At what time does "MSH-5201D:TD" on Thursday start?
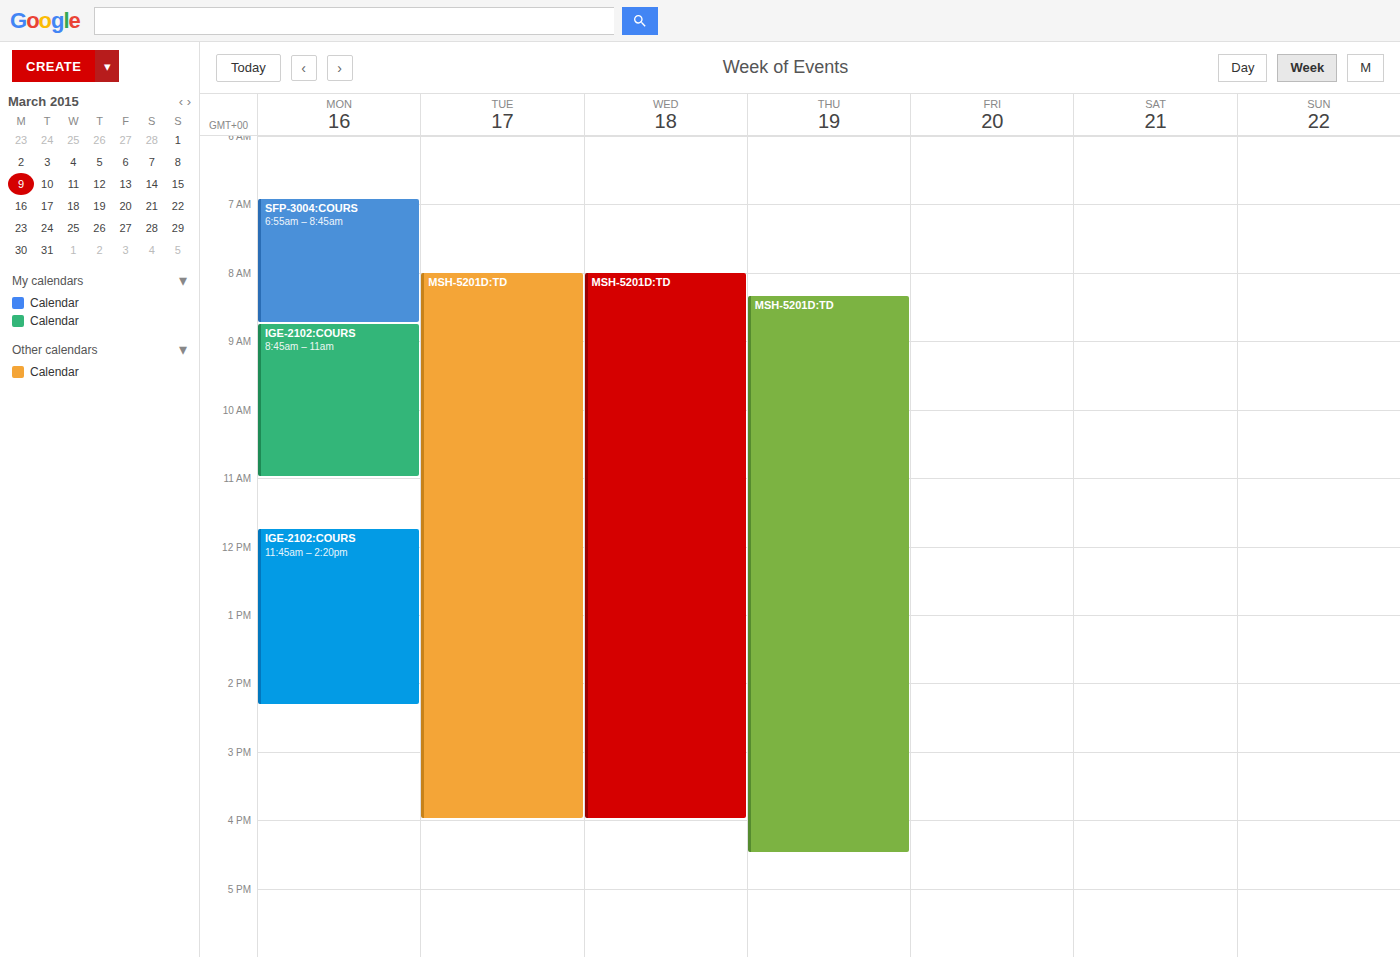
8:20 AM